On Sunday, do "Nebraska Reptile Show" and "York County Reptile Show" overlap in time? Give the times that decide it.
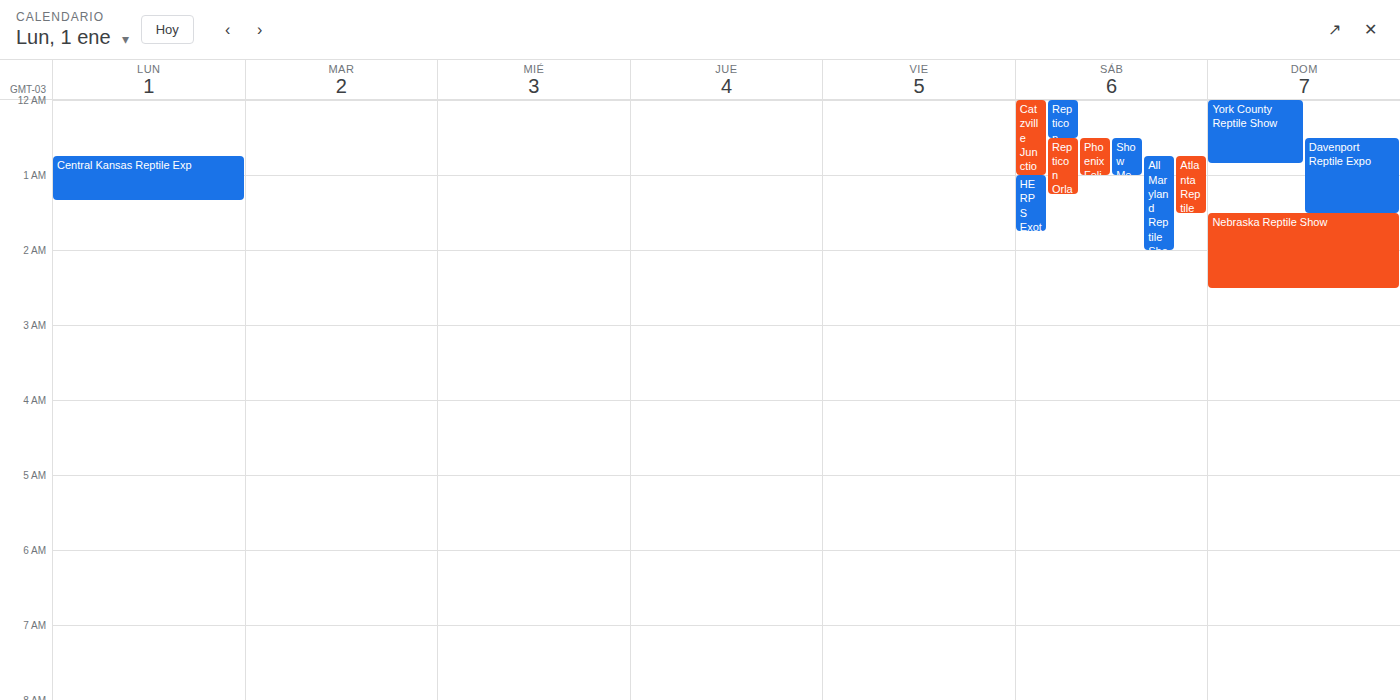
"York County Reptile Show" ends at 12:50 AM and "Nebraska Reptile Show" starts at 1:30 AM -- no overlap.